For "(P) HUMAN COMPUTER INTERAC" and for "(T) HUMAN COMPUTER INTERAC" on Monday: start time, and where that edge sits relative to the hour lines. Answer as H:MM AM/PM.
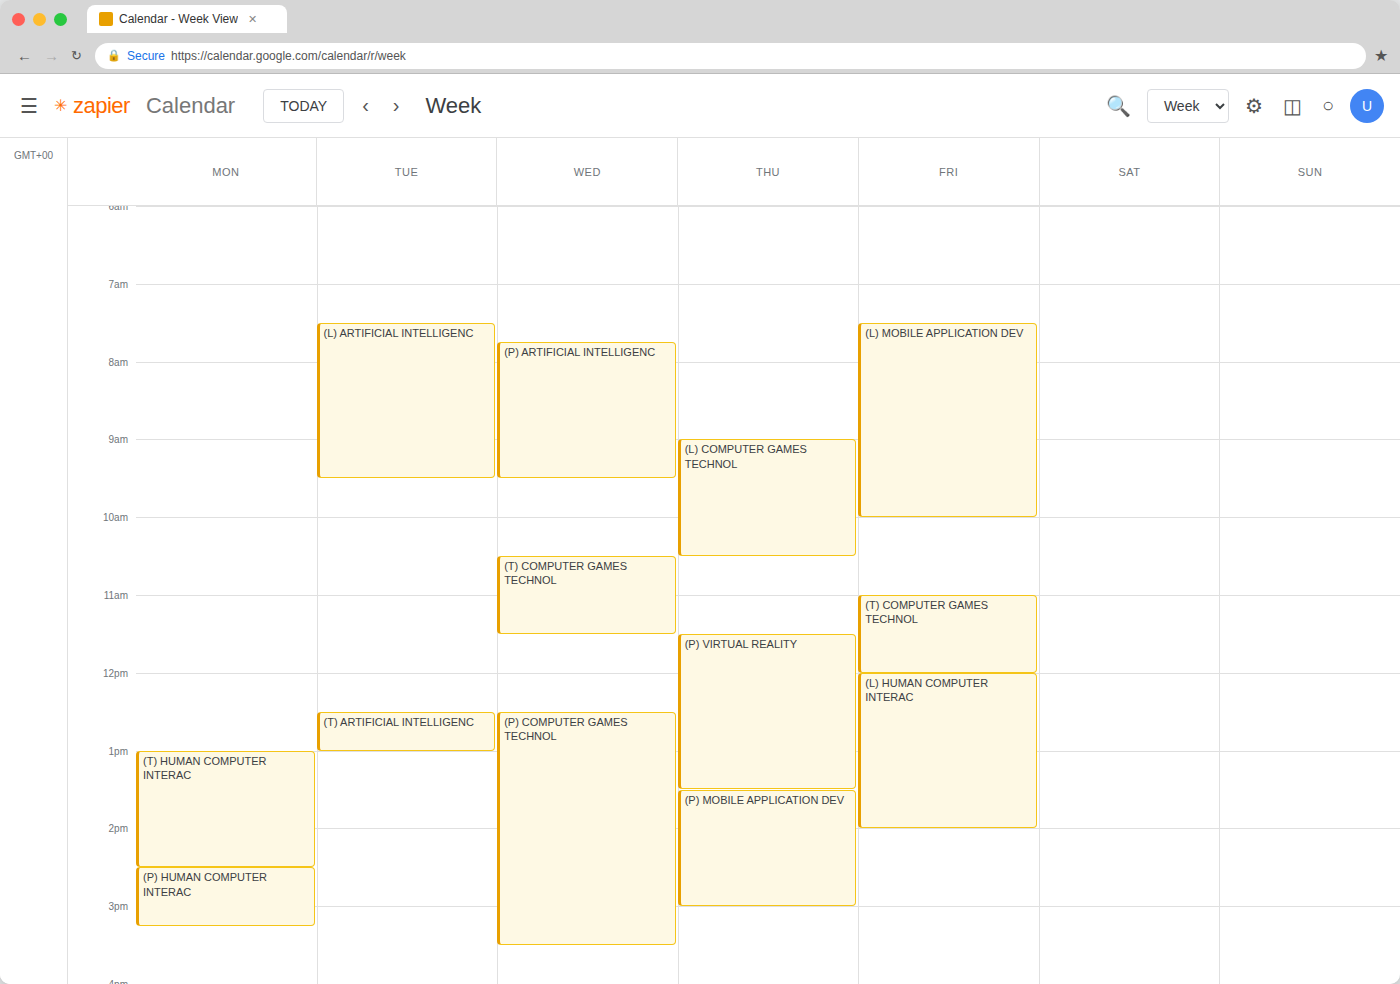
"(P) HUMAN COMPUTER INTERAC": 2:30 PM, halfway between the 2 PM and 3 PM lines. "(T) HUMAN COMPUTER INTERAC": 1:00 PM, exactly on the 1 PM line.